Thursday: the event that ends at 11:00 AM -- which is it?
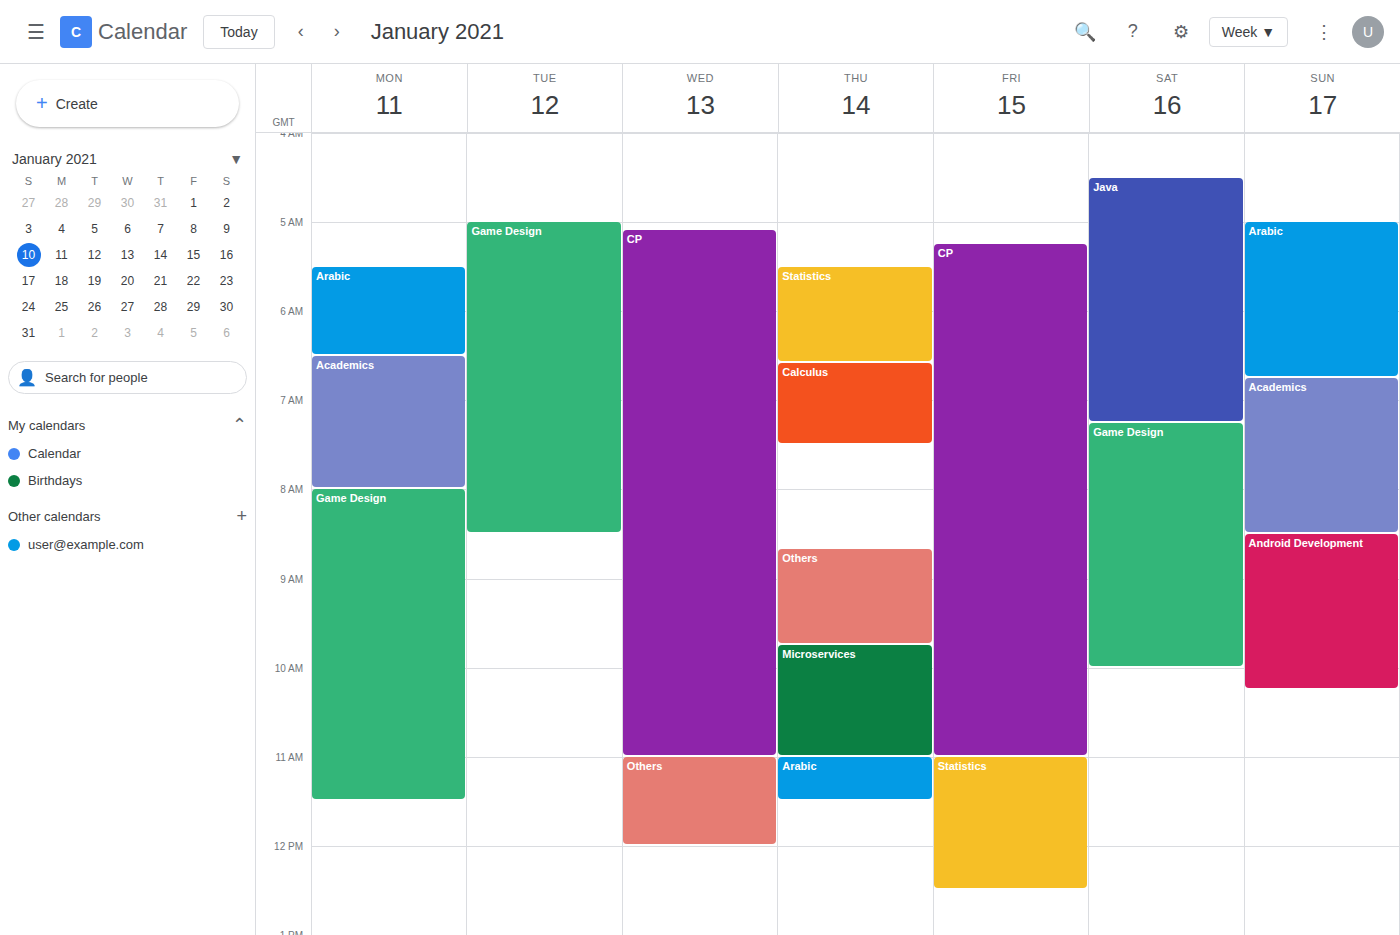
"Microservices"